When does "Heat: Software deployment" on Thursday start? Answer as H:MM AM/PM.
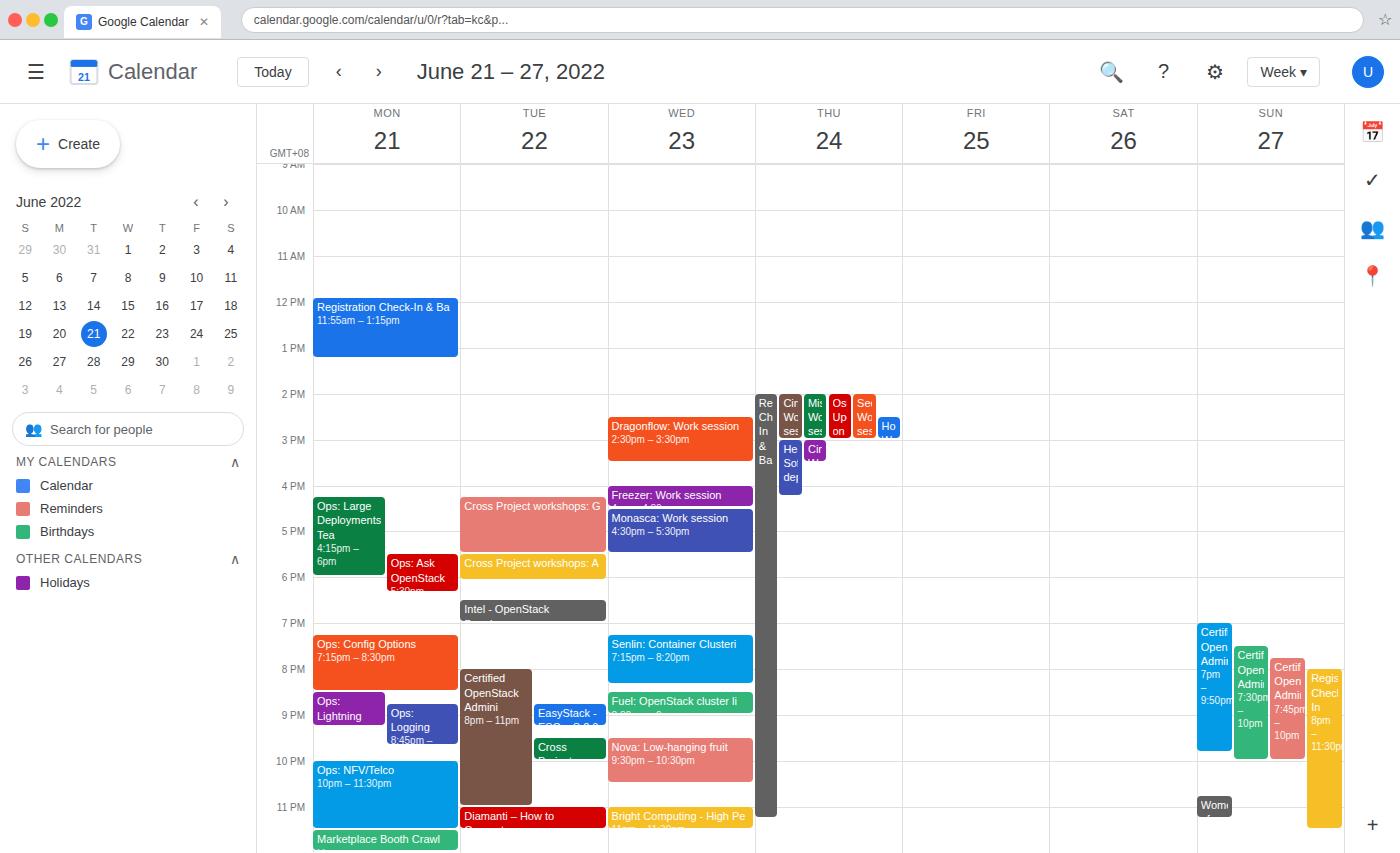
3:00 PM